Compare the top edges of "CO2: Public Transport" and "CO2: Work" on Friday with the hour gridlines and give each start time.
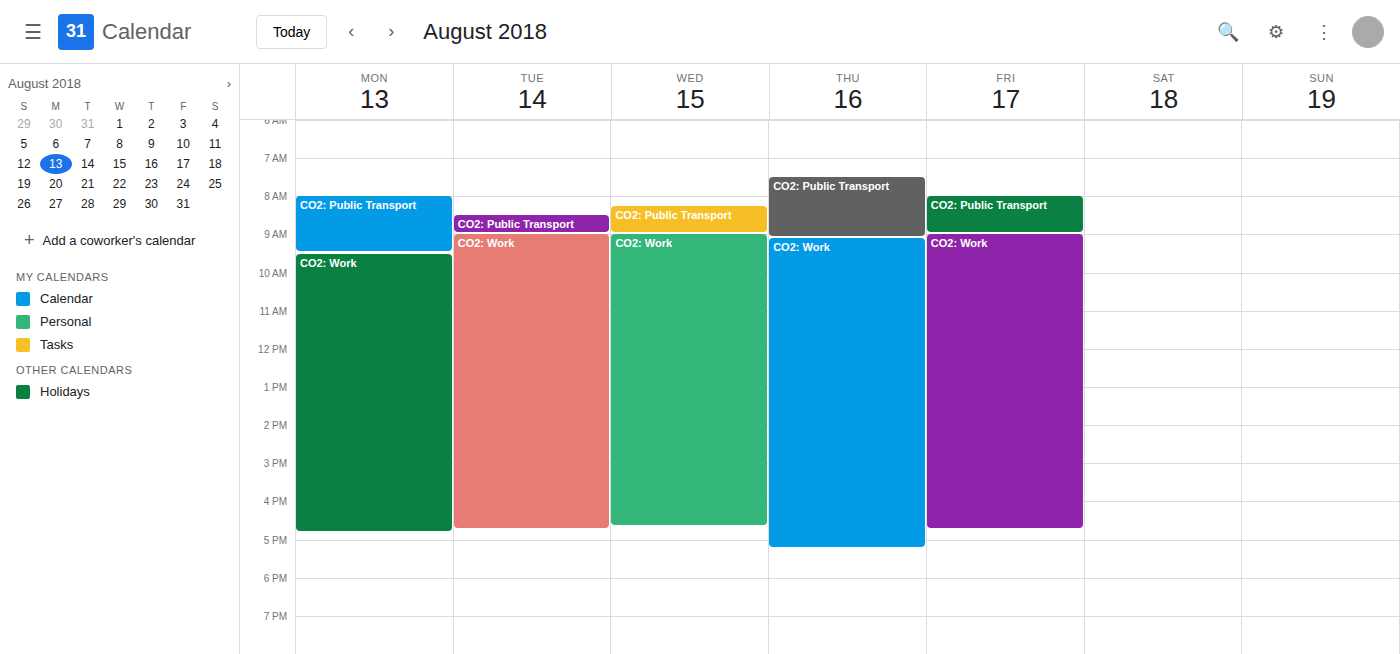
"CO2: Public Transport": 8:00 AM, exactly on the 8 AM line. "CO2: Work": 9:00 AM, exactly on the 9 AM line.